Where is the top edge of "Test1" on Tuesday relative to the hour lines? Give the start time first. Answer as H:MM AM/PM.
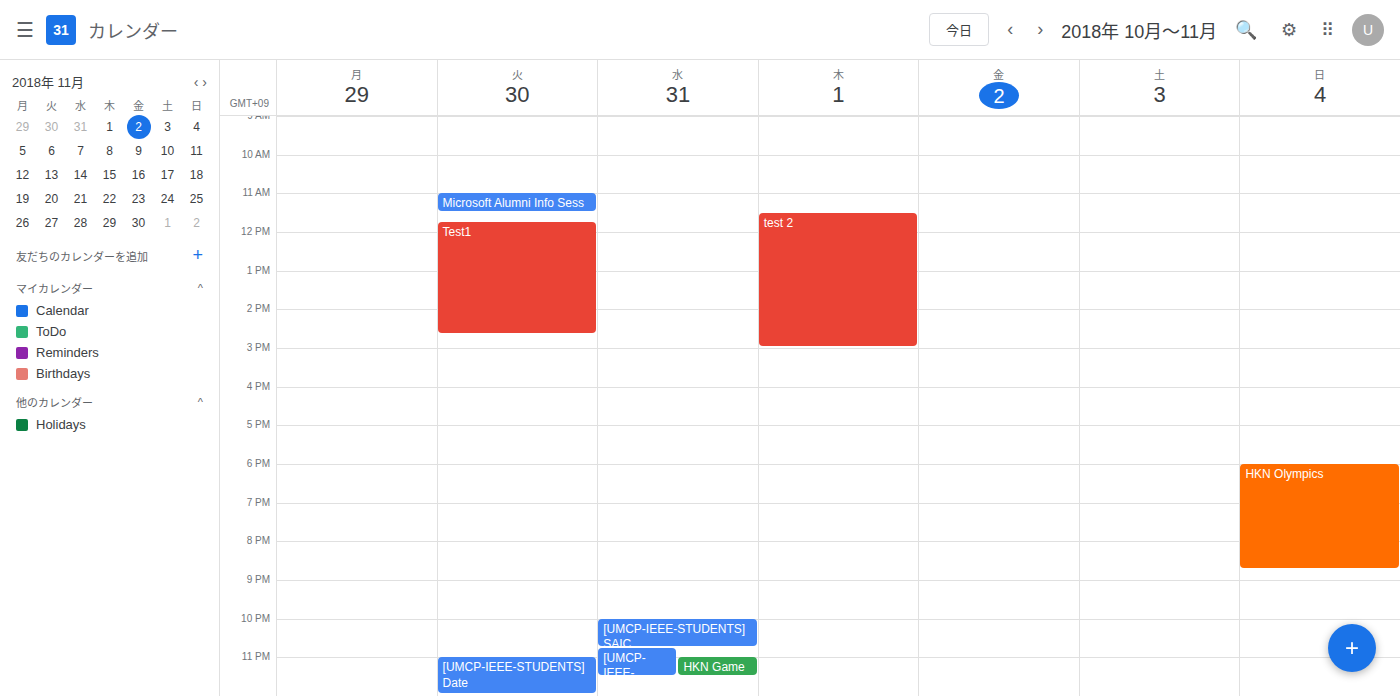
11:45 AM -- neither: three quarters of the way from the 11 AM line to the 12 PM line.